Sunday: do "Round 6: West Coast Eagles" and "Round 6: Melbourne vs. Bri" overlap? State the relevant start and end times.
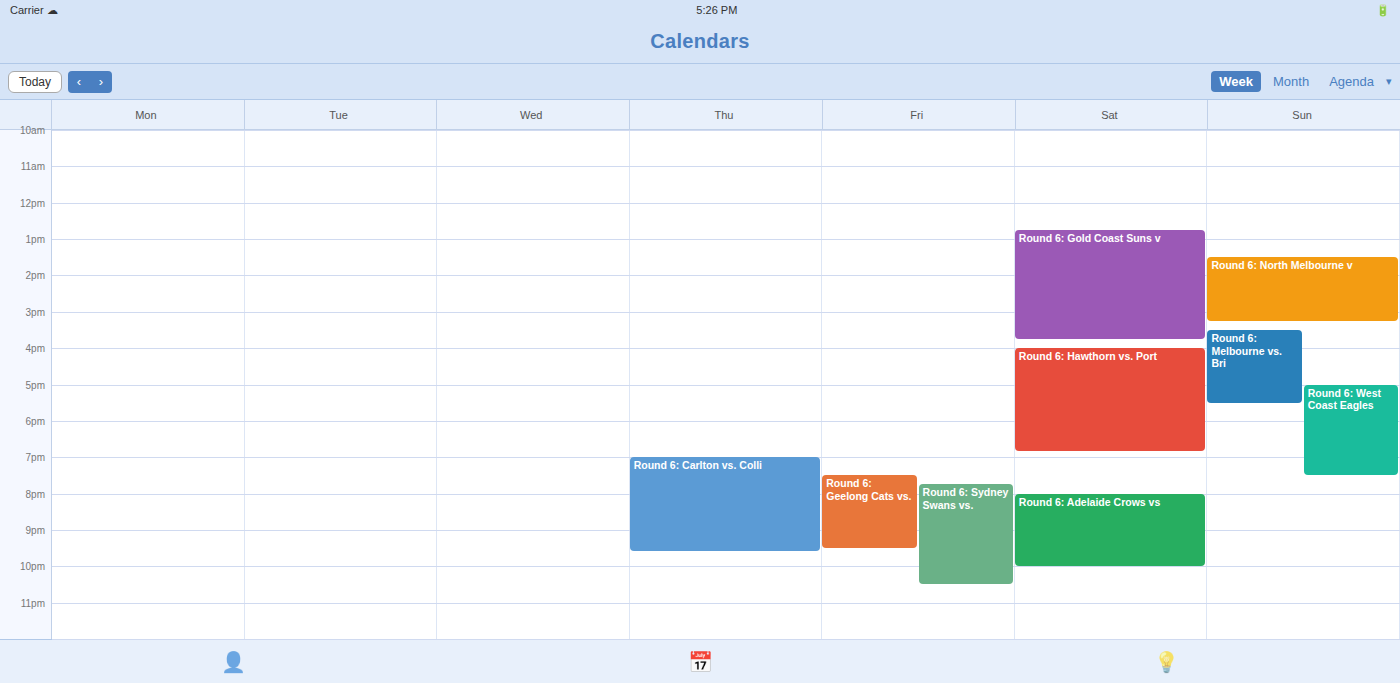
"Round 6: West Coast Eagles" starts at 5:00 PM, before "Round 6: Melbourne vs. Bri" ends at 5:30 PM -- they overlap.